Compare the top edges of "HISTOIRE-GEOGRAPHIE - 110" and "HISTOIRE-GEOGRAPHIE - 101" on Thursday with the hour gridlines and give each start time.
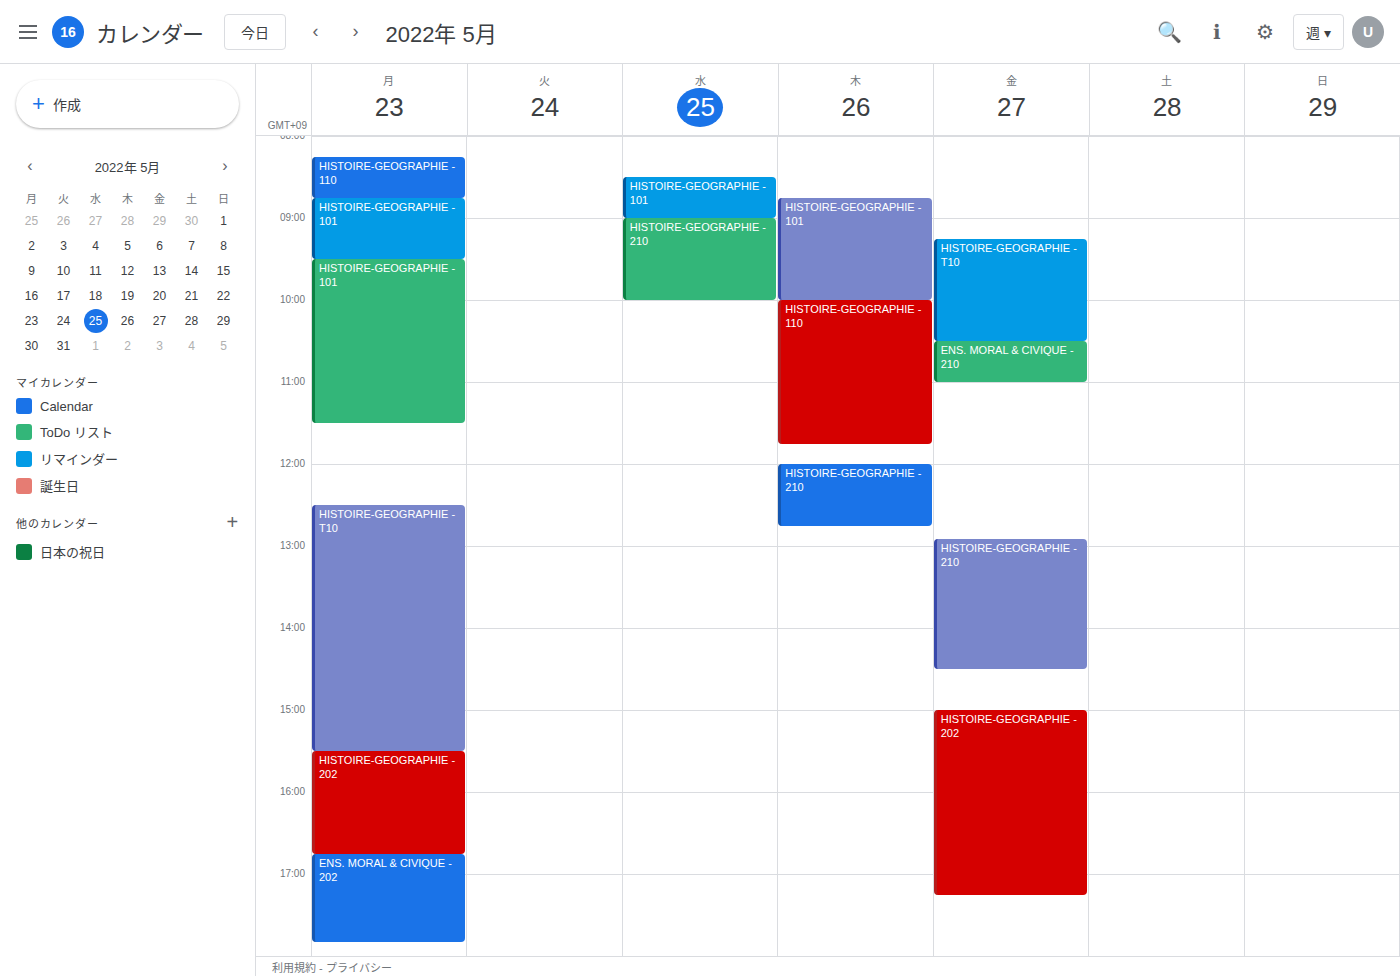
"HISTOIRE-GEOGRAPHIE - 110": 10:00 AM, exactly on the 10 AM line. "HISTOIRE-GEOGRAPHIE - 101": 8:45 AM, neither: three quarters of the way from the 8 AM line to the 9 AM line.